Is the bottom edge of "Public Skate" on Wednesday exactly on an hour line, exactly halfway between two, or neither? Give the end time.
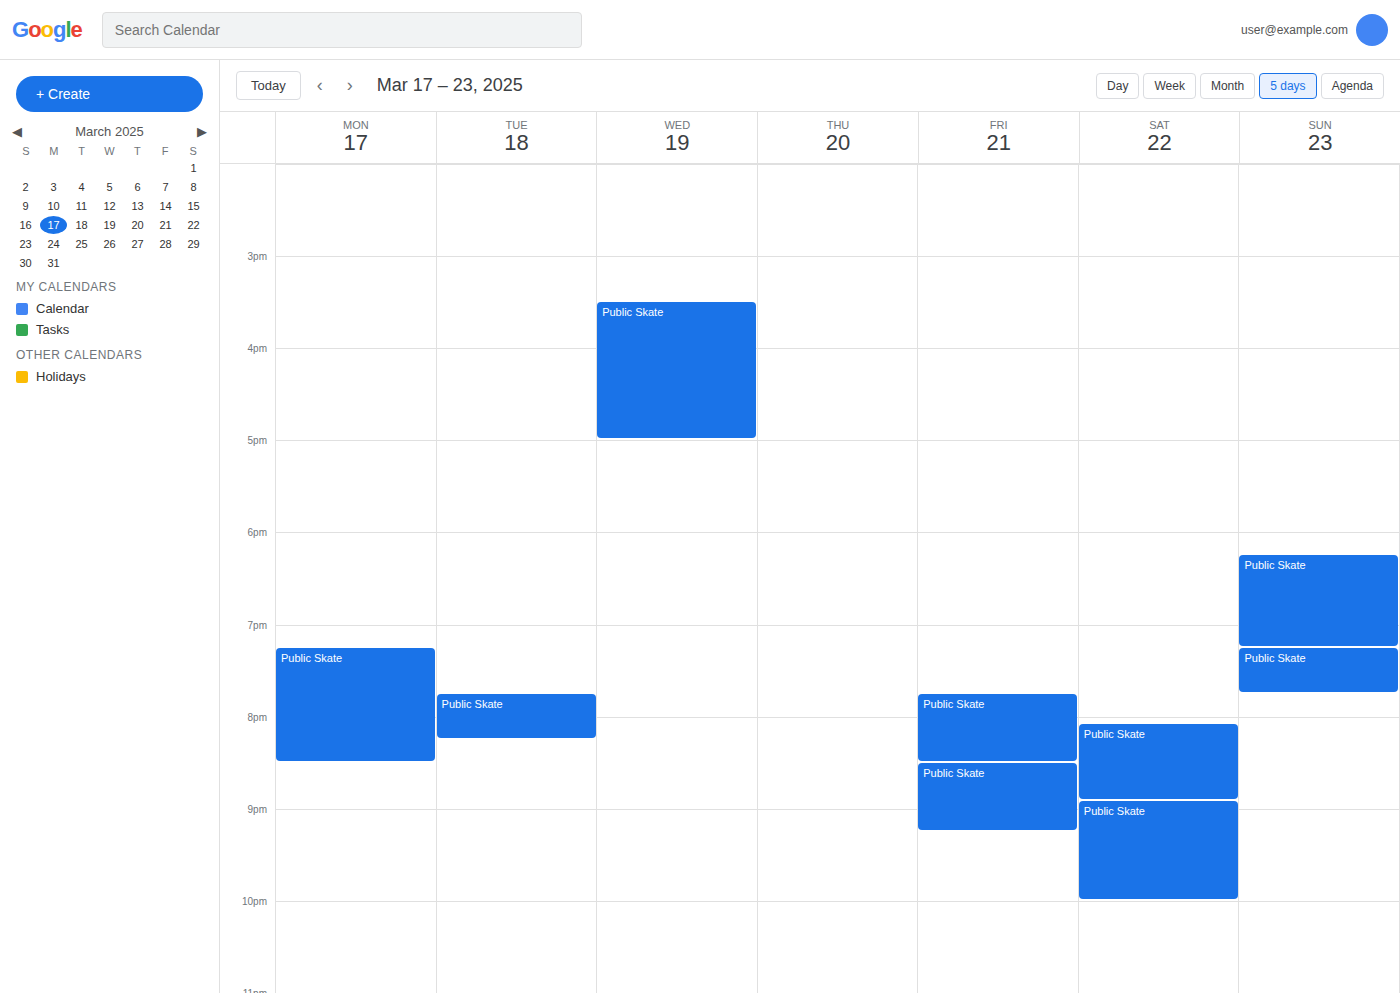
5:00 PM -- exactly on the 5 PM line.